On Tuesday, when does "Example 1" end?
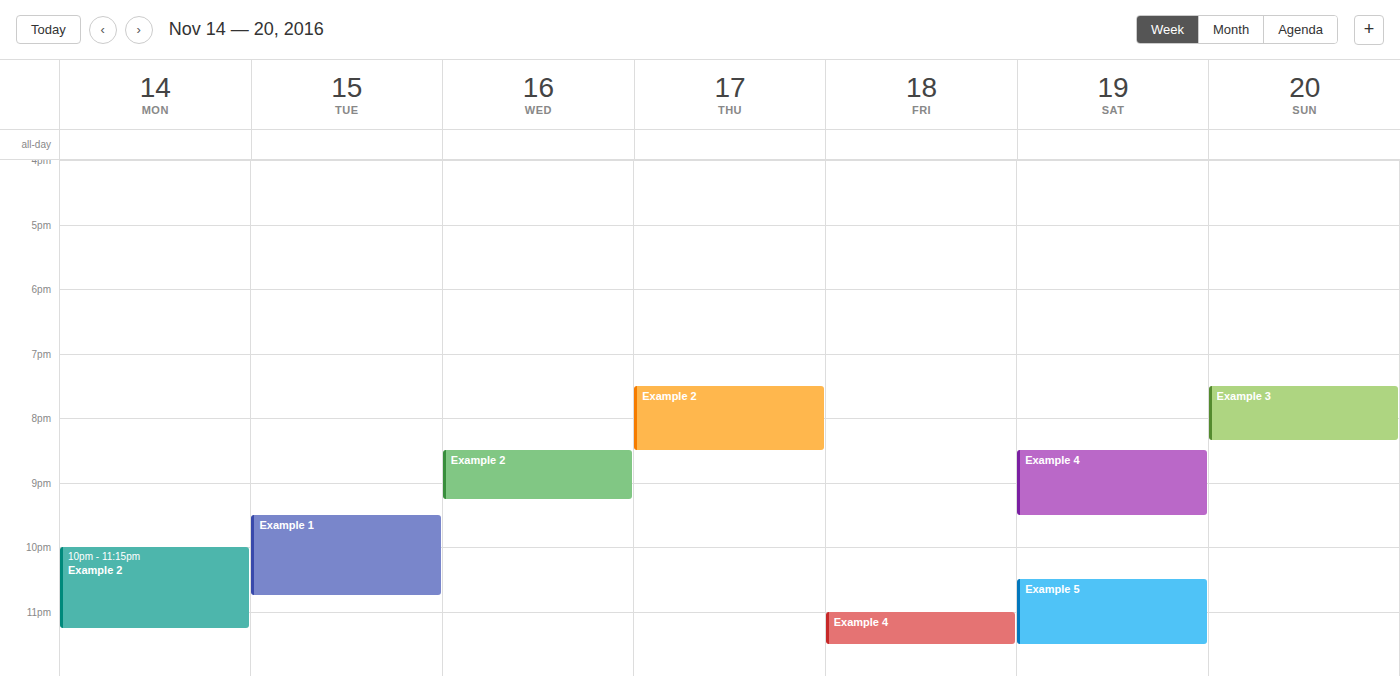
10:45 PM